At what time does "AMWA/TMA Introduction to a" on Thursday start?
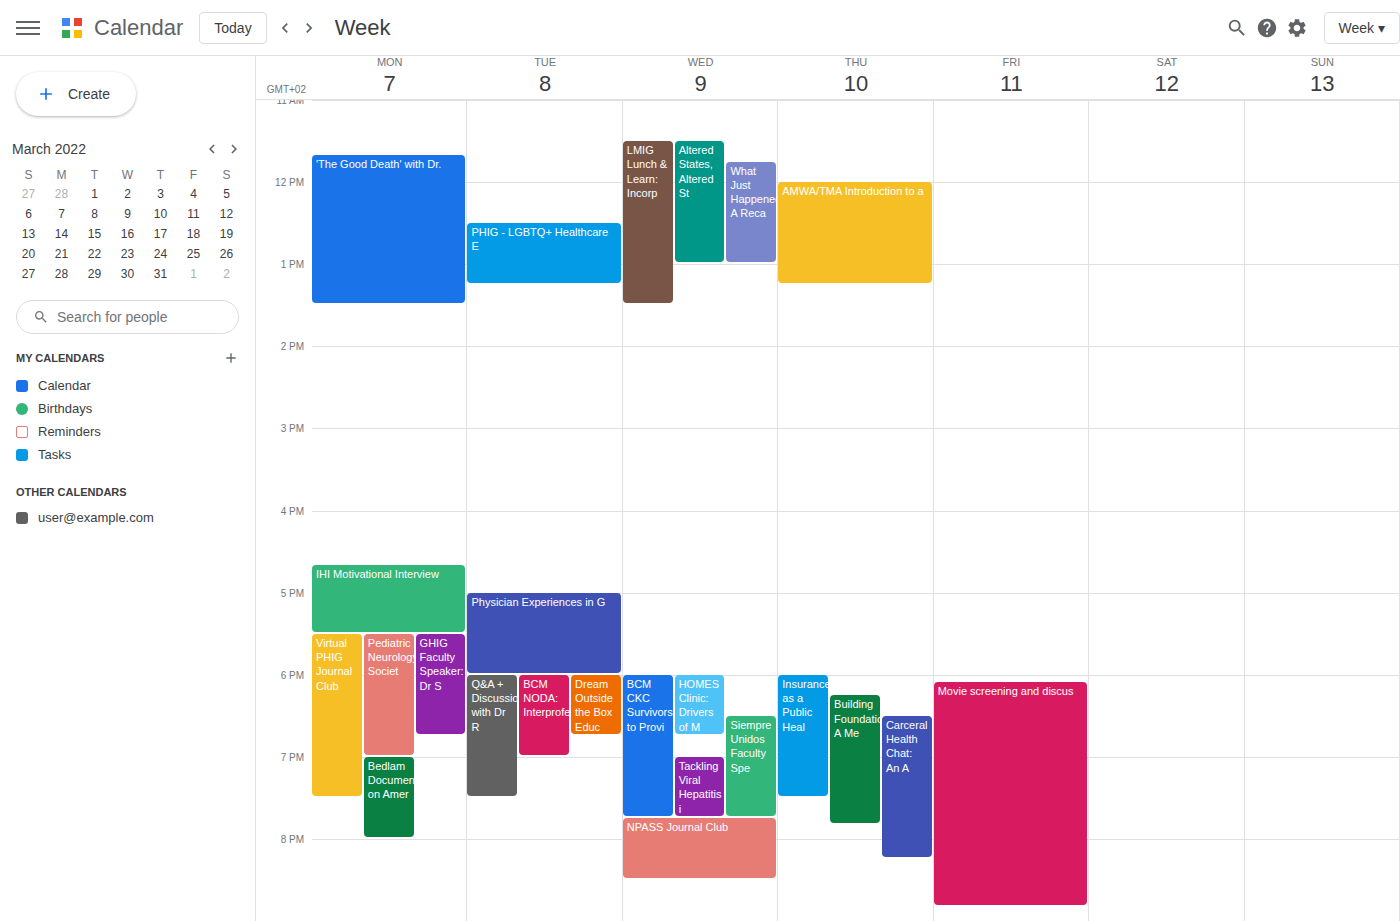
12:00 PM